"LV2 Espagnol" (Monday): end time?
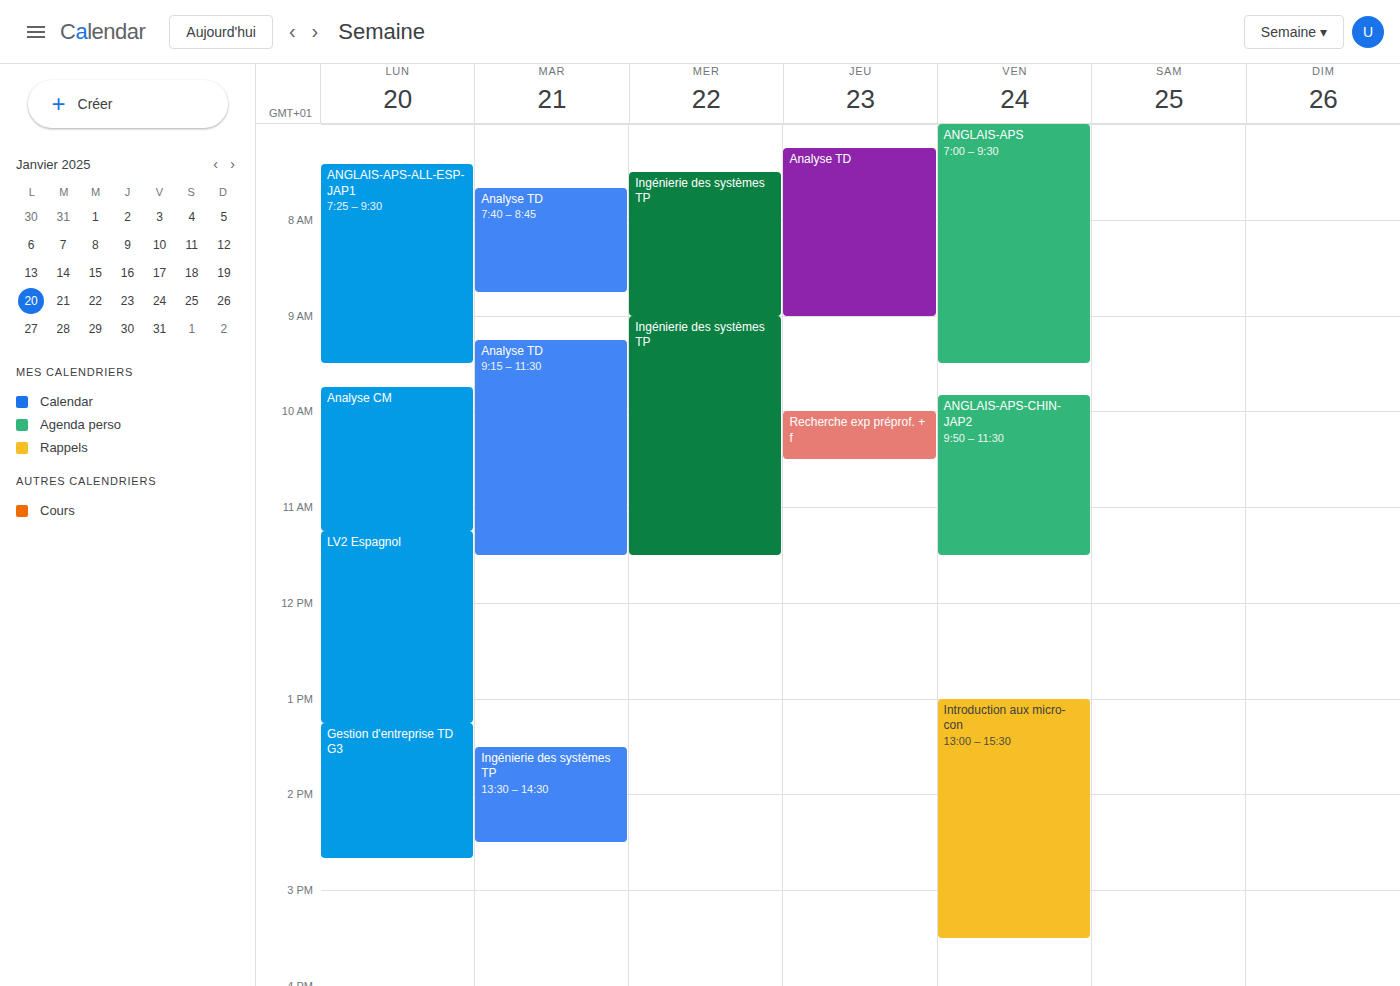
1:15 PM